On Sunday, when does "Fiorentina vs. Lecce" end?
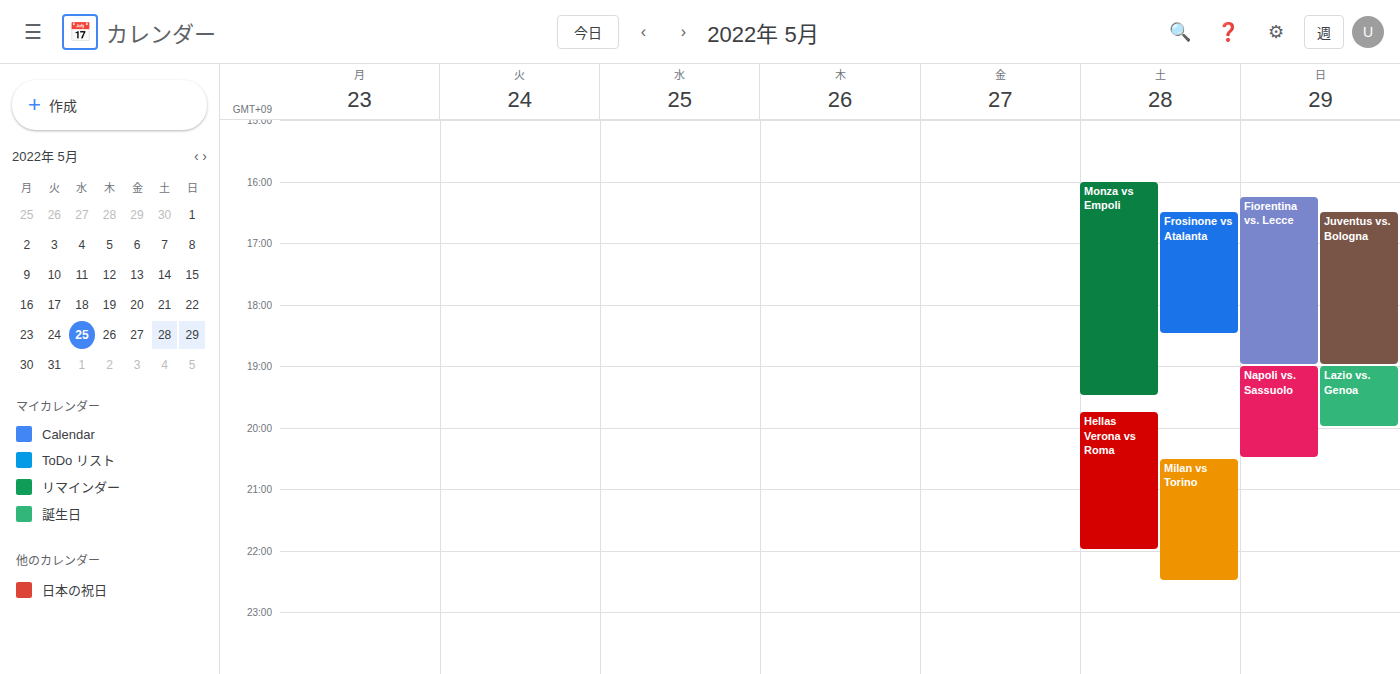
7:00 PM